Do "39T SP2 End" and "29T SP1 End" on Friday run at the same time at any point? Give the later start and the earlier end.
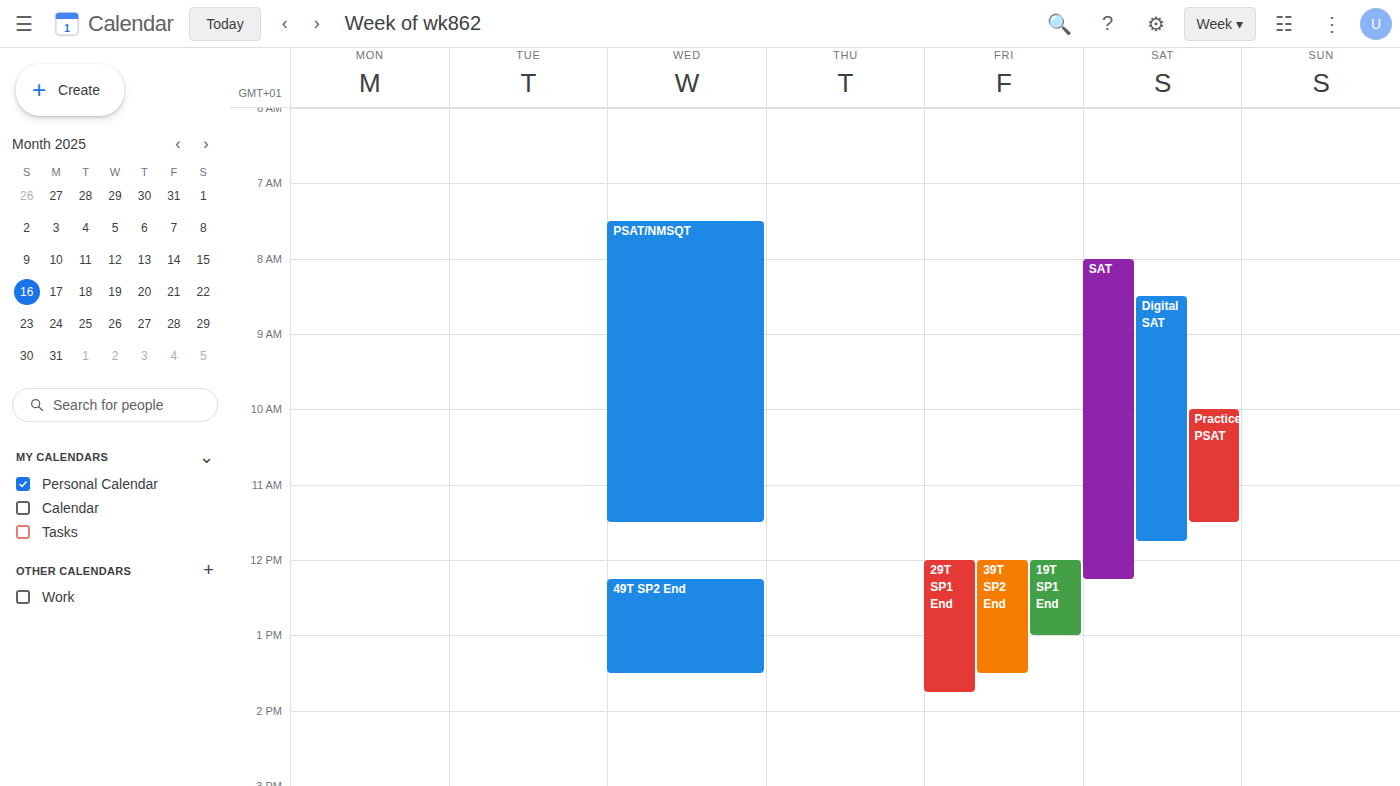
"29T SP1 End" starts at 12:00 PM, before "39T SP2 End" ends at 1:30 PM -- they overlap.